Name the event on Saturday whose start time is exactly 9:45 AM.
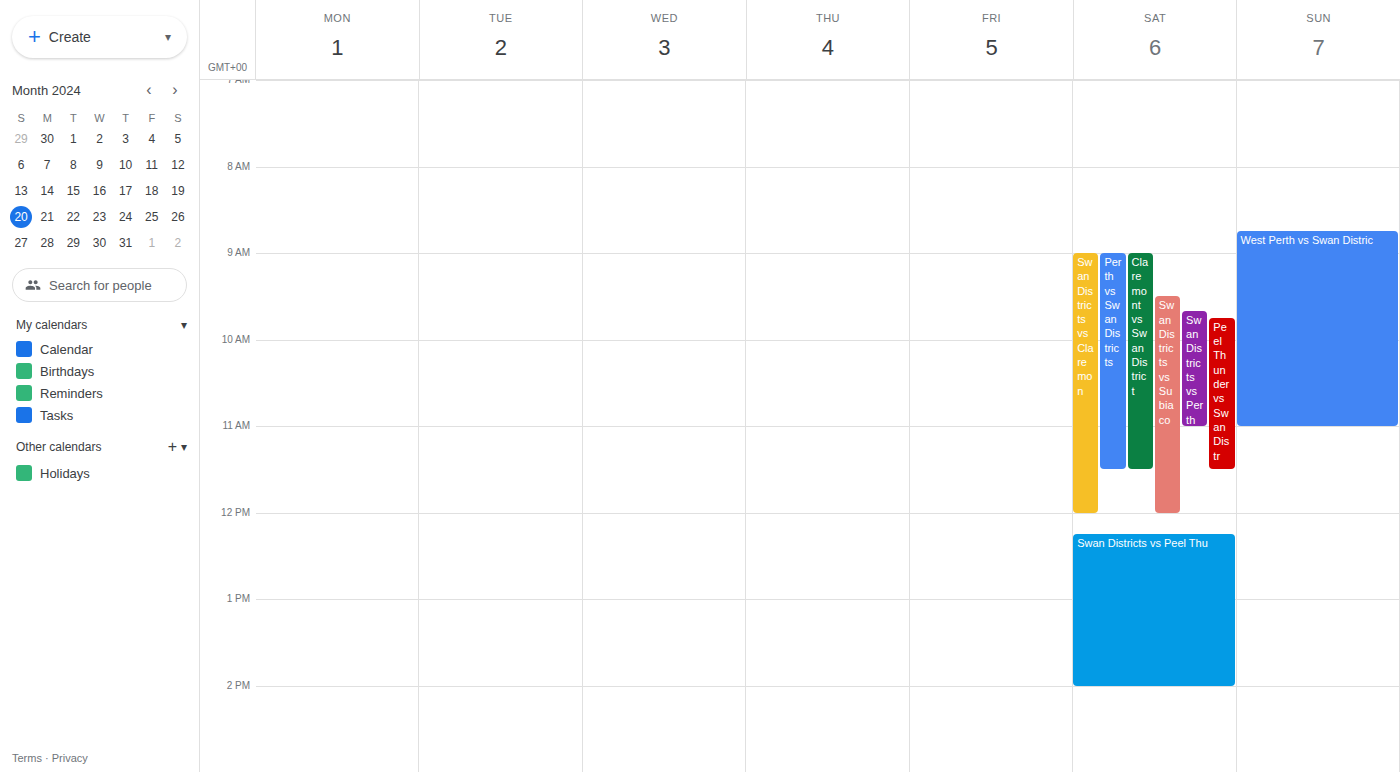
"Peel Thunder vs Swan Distr"